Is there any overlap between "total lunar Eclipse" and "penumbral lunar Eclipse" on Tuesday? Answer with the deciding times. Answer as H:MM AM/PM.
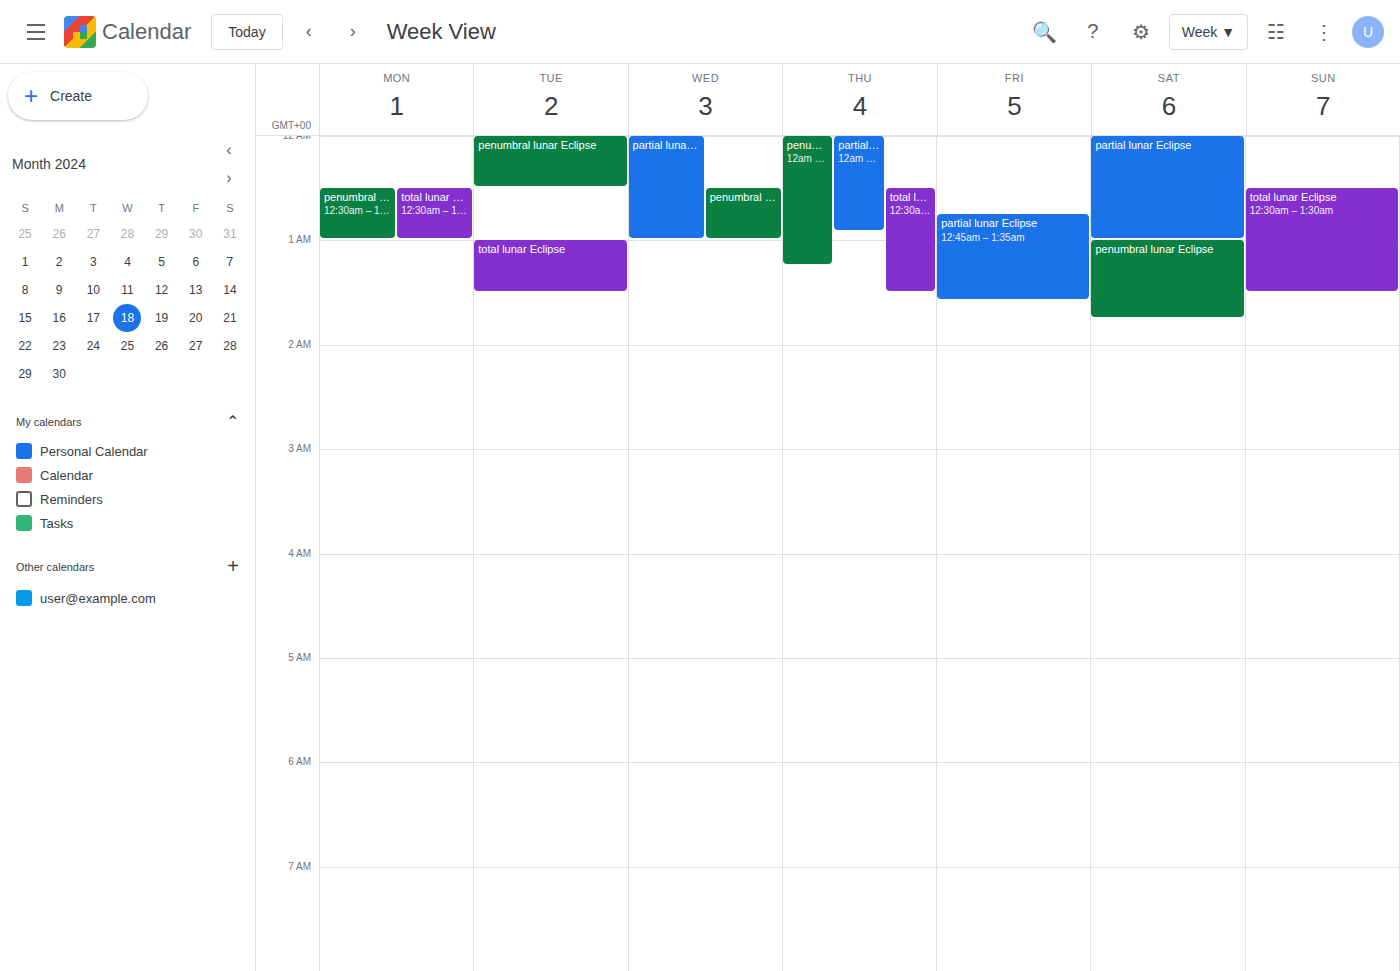
"penumbral lunar Eclipse" ends at 12:30 AM and "total lunar Eclipse" starts at 1:00 AM -- no overlap.